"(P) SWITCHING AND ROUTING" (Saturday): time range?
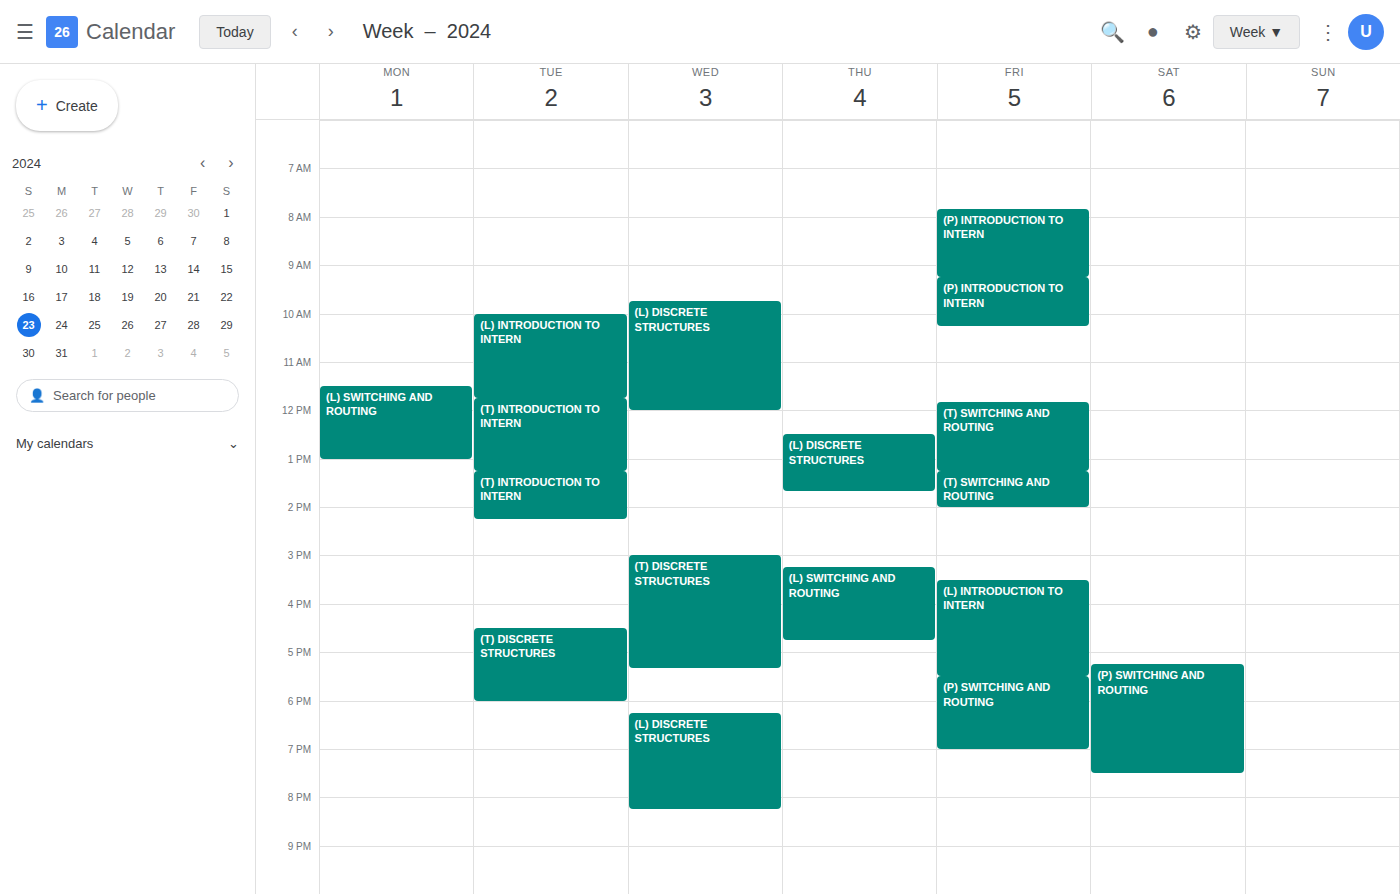
5:15 PM to 7:30 PM